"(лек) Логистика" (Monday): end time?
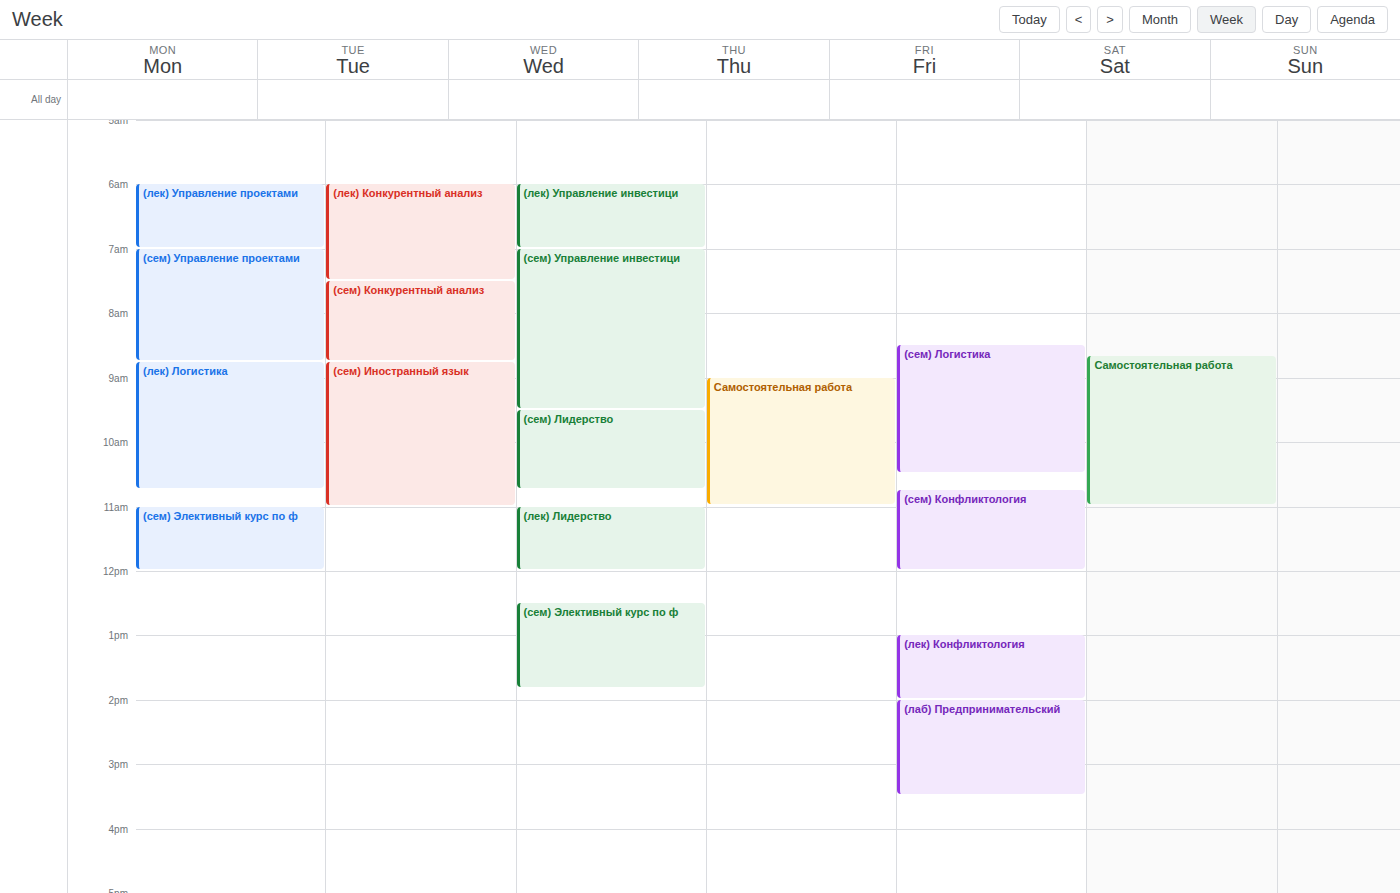
10:45 AM